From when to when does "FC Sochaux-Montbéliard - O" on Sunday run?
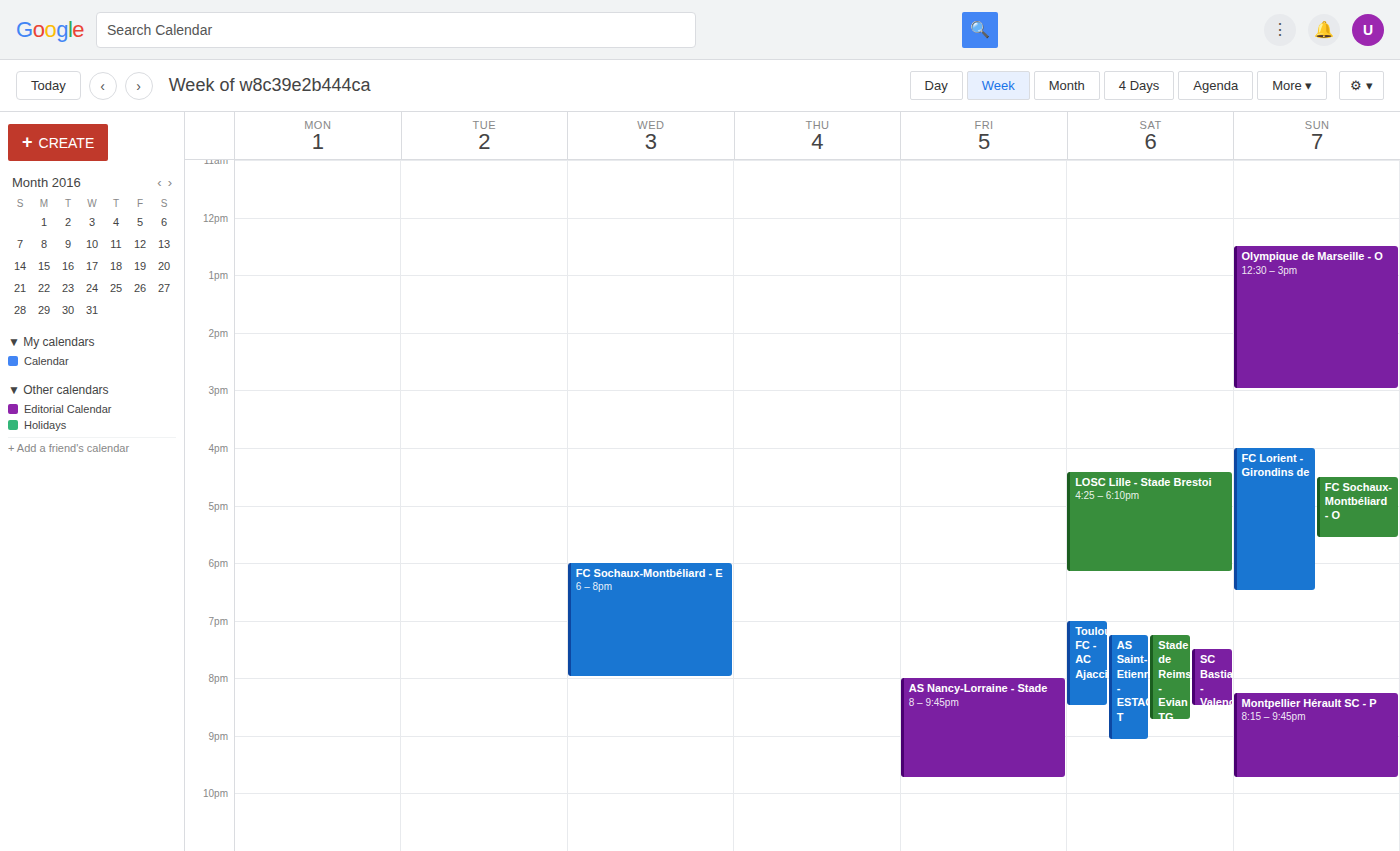
4:30 PM to 5:35 PM